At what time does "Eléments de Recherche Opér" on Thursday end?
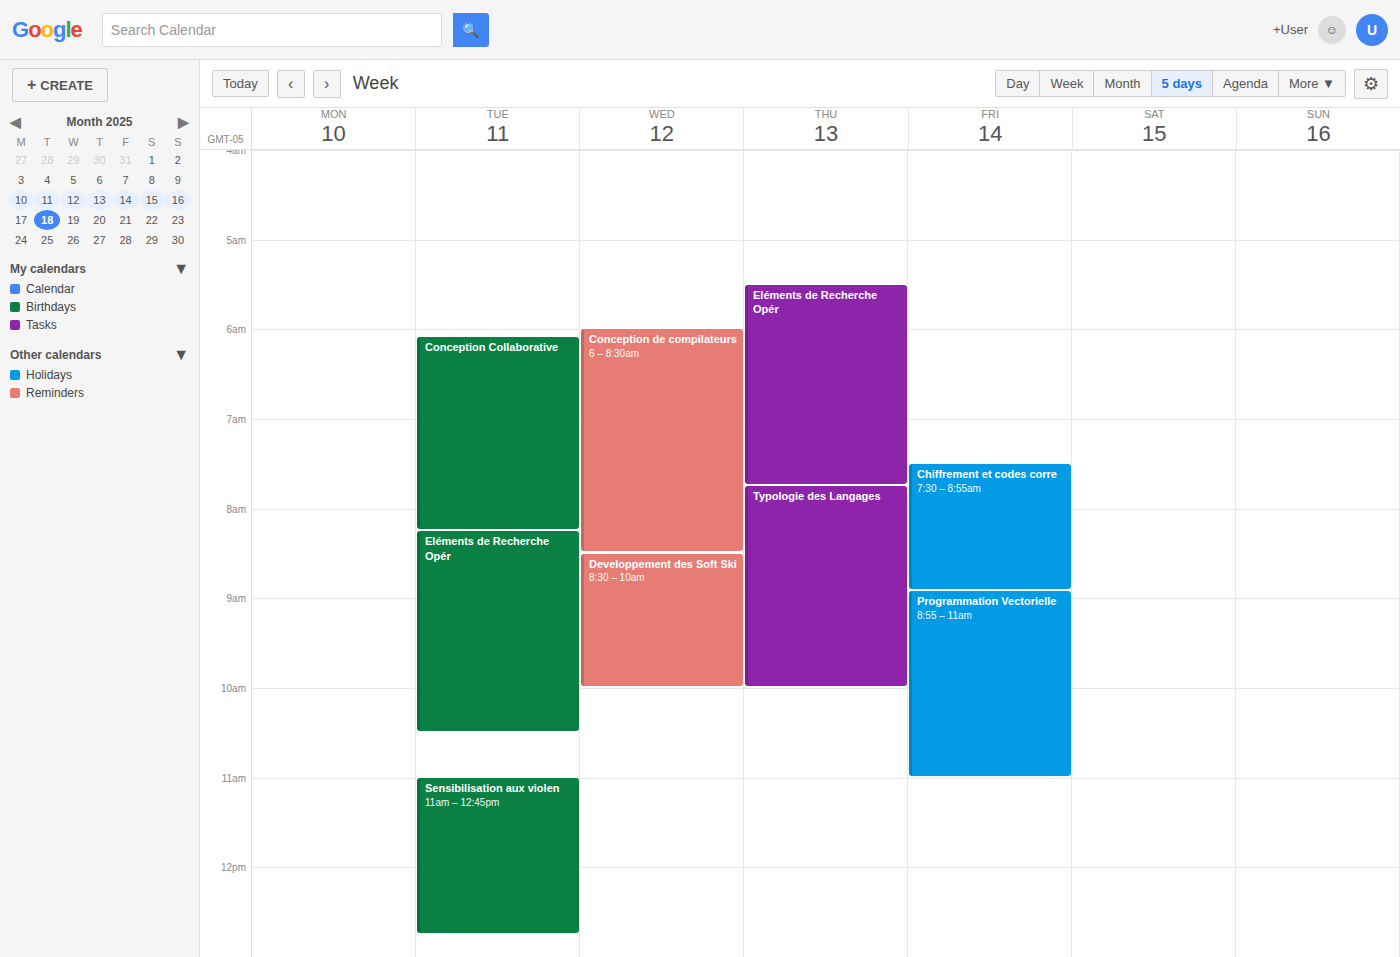
7:45 AM